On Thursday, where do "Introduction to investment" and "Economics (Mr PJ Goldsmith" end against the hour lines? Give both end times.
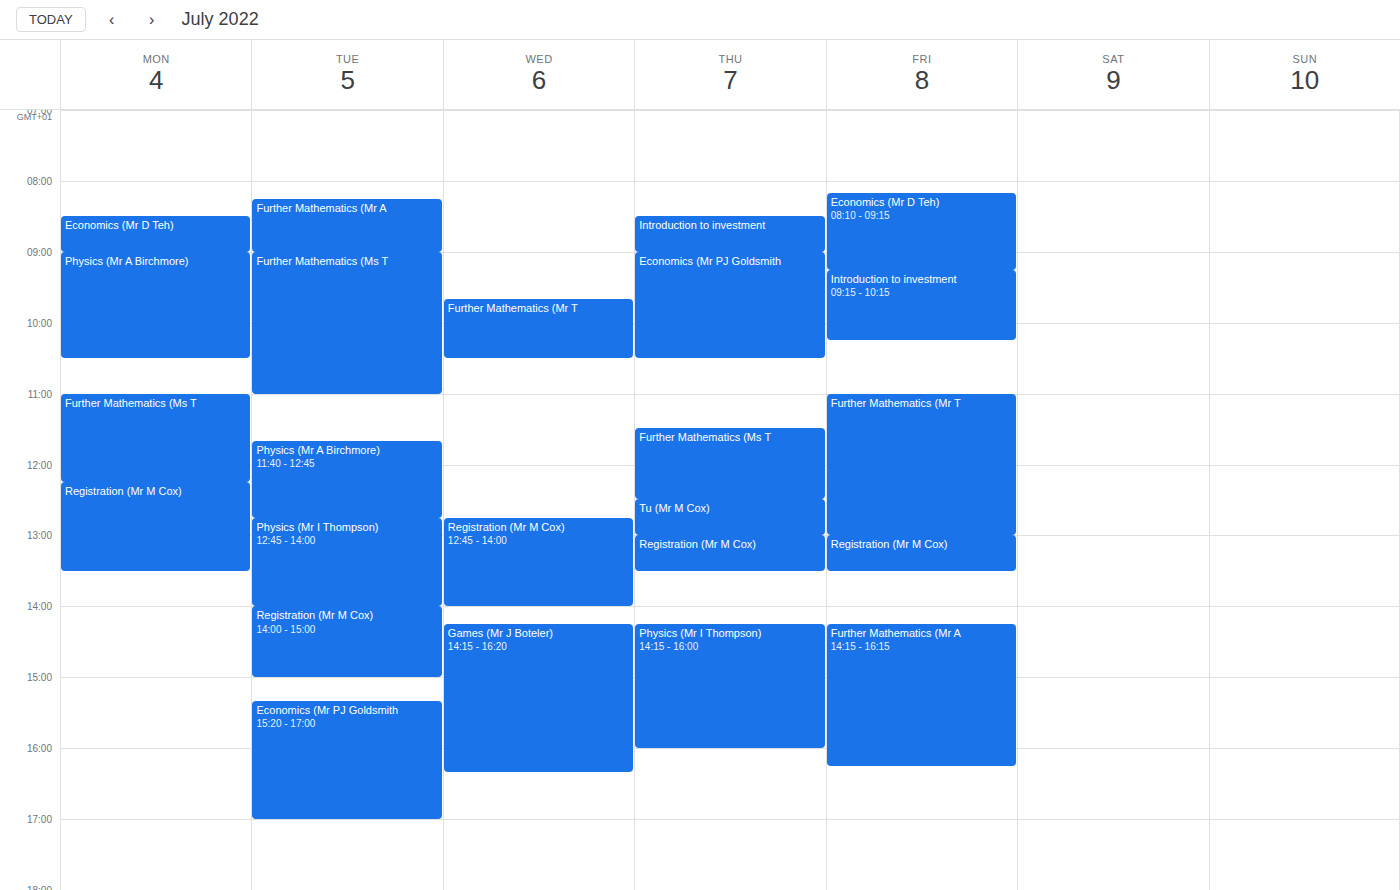
"Introduction to investment": 9:00 AM, exactly on the 9 AM line. "Economics (Mr PJ Goldsmith": 10:30 AM, halfway between the 10 AM and 11 AM lines.